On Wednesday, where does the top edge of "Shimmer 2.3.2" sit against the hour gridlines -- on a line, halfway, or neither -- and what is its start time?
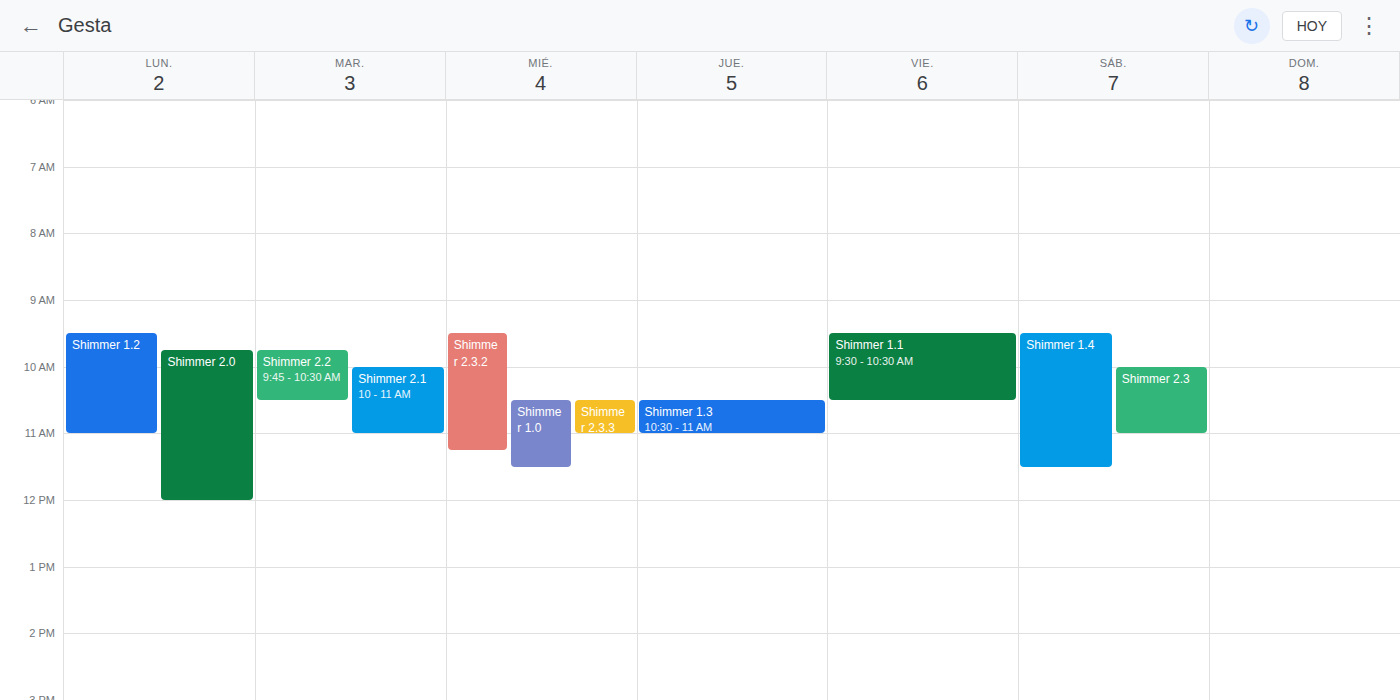
9:30 AM -- halfway between the 9 AM and 10 AM lines.